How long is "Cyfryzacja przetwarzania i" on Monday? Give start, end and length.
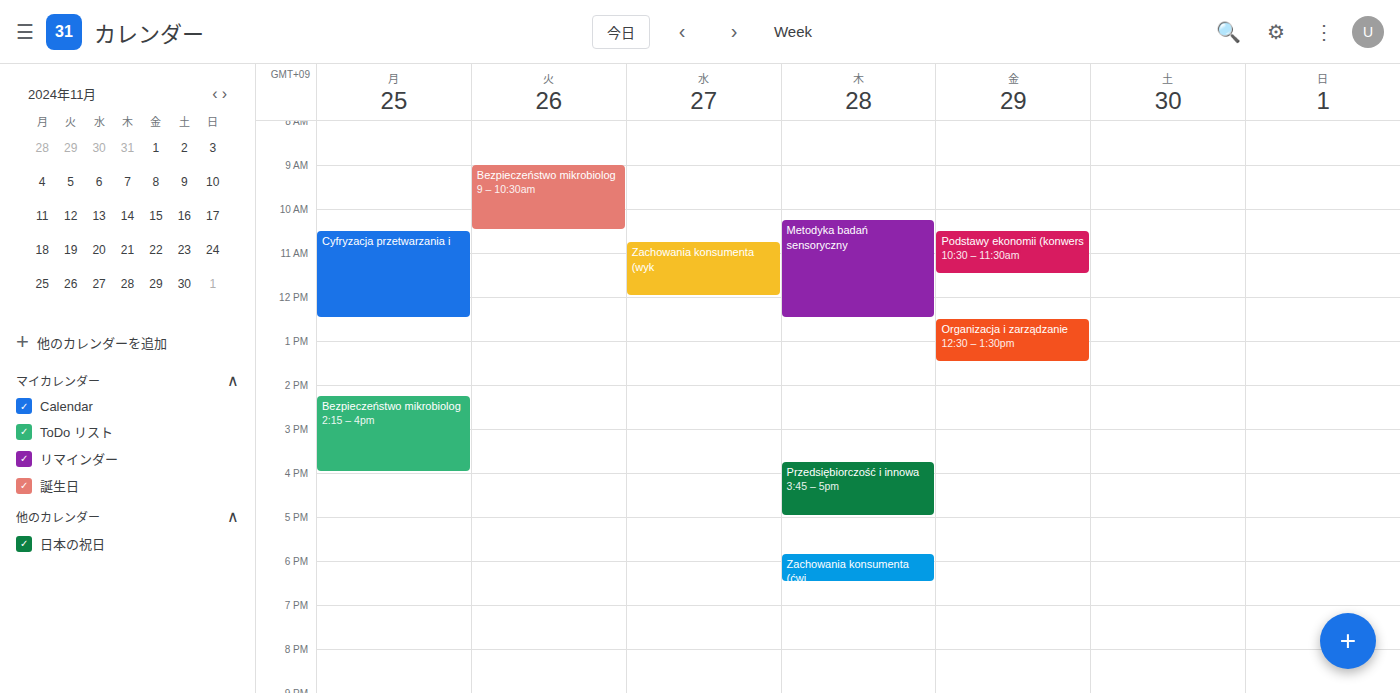
10:30 AM to 12:30 PM, 2 hours